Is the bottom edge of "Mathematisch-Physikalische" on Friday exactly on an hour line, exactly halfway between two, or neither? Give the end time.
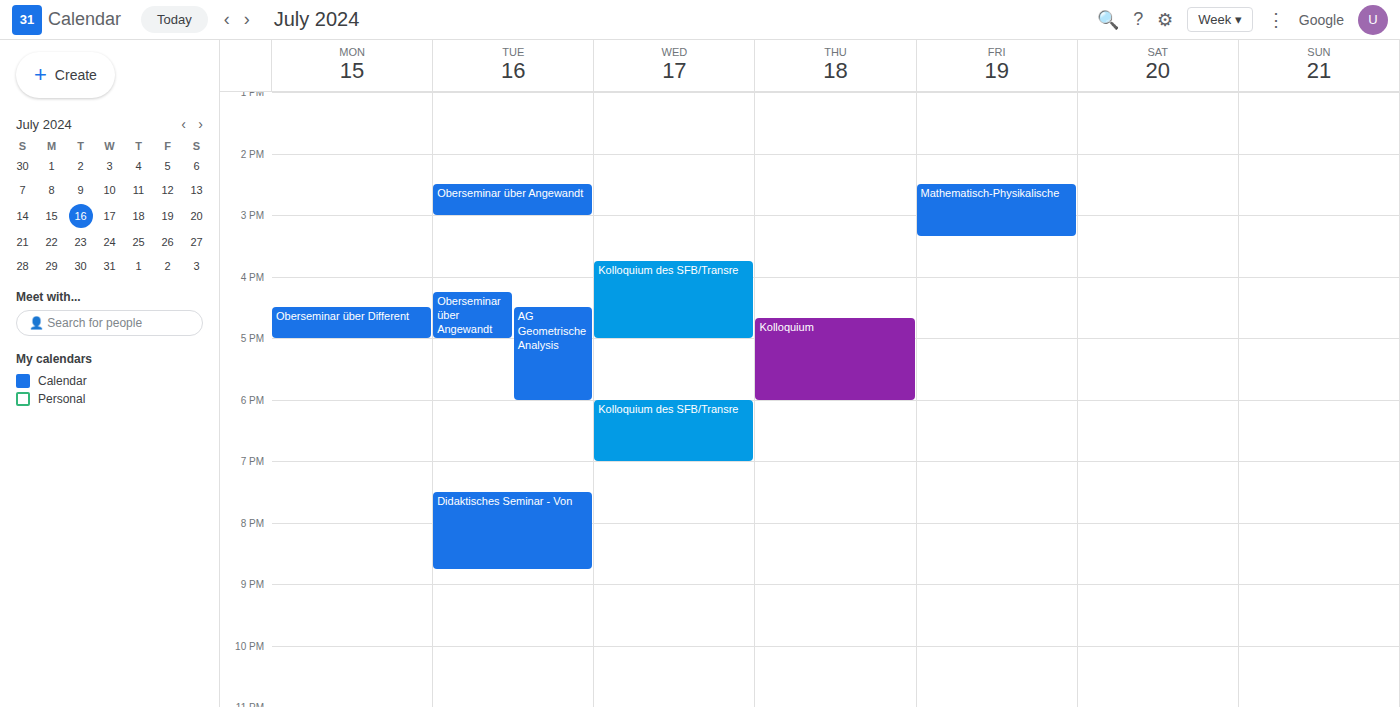
3:20 PM -- neither: 20 minutes below the 3 PM line and 40 minutes above the 4 PM line.